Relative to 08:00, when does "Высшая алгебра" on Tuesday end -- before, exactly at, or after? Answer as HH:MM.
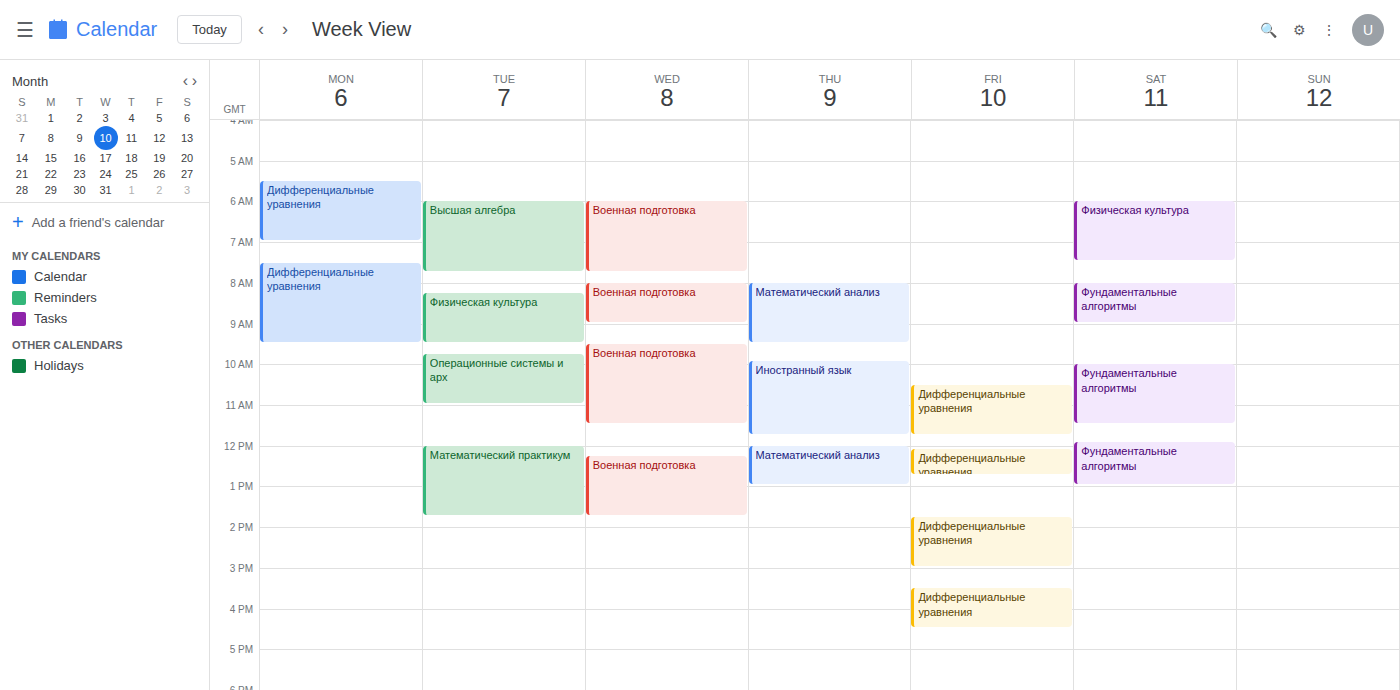
07:45 -- before 08:00, 15 minutes above the 08:00 line.